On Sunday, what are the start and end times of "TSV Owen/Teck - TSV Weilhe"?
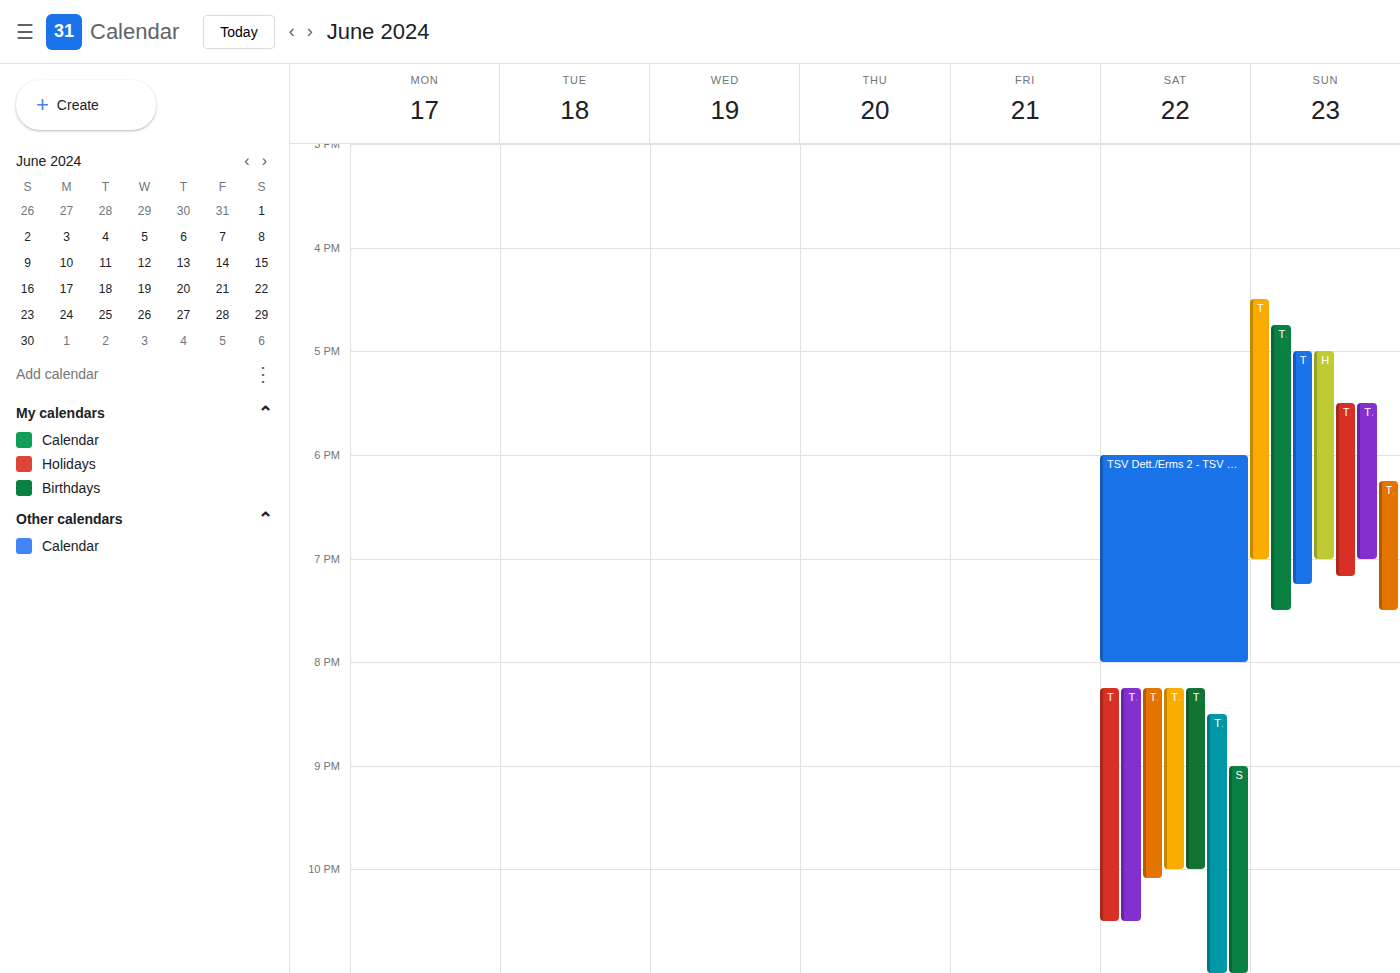
5:30 PM to 7:10 PM